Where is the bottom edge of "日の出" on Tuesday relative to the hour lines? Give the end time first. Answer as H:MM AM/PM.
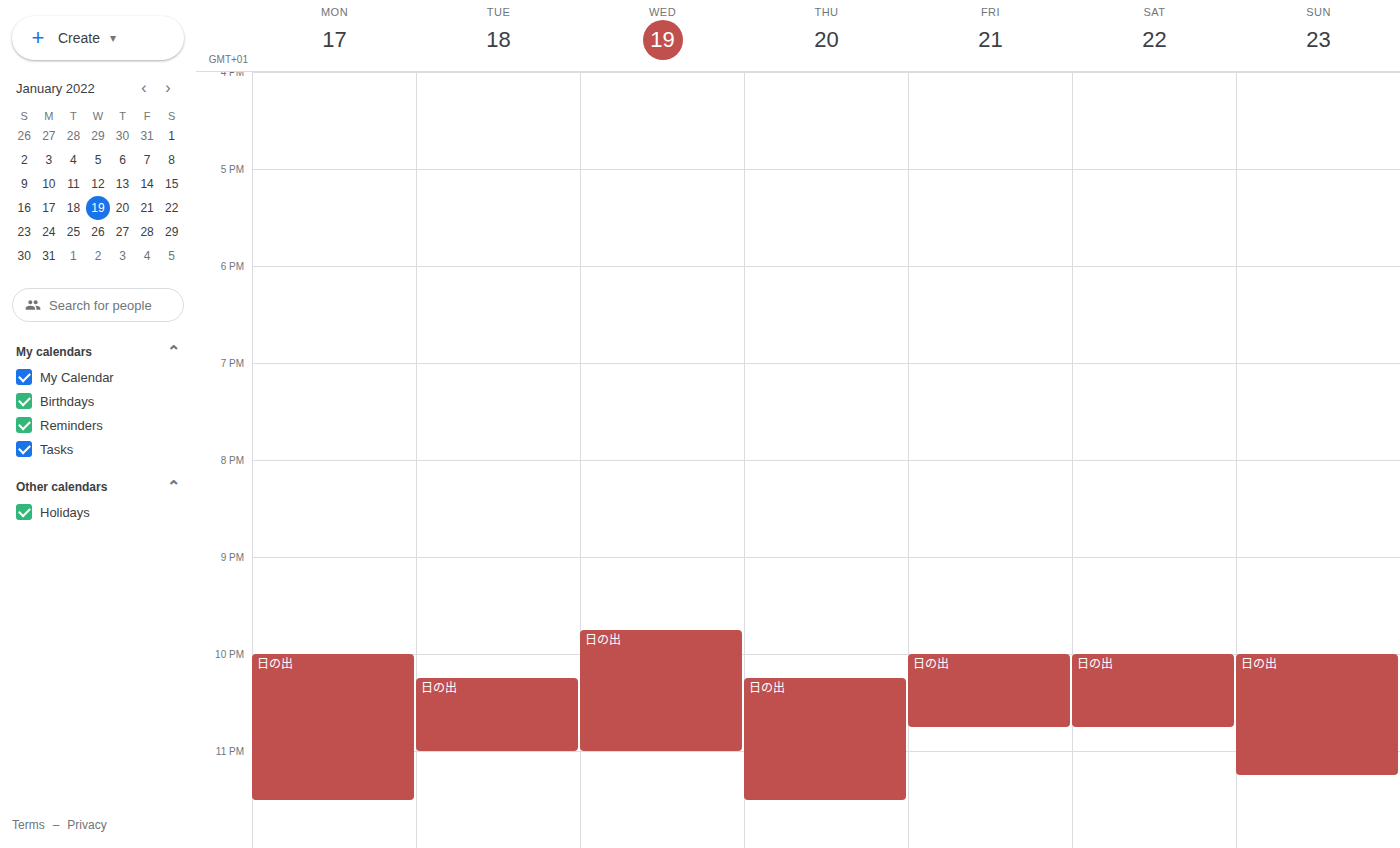
11:00 PM -- exactly on the 11 PM line.